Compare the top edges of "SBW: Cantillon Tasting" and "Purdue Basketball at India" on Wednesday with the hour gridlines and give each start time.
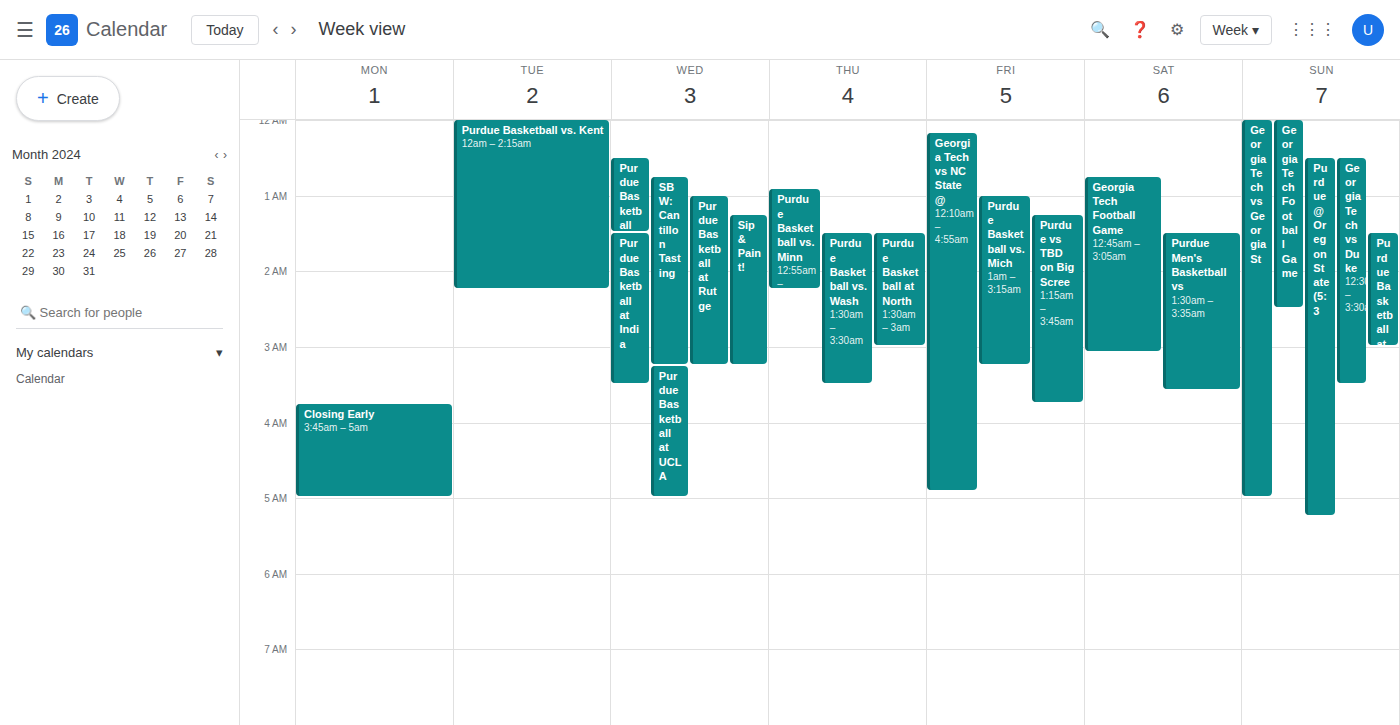
"SBW: Cantillon Tasting": 12:45 AM, neither: three quarters of the way from the 12 AM line to the 1 AM line. "Purdue Basketball at India": 1:30 AM, halfway between the 1 AM and 2 AM lines.